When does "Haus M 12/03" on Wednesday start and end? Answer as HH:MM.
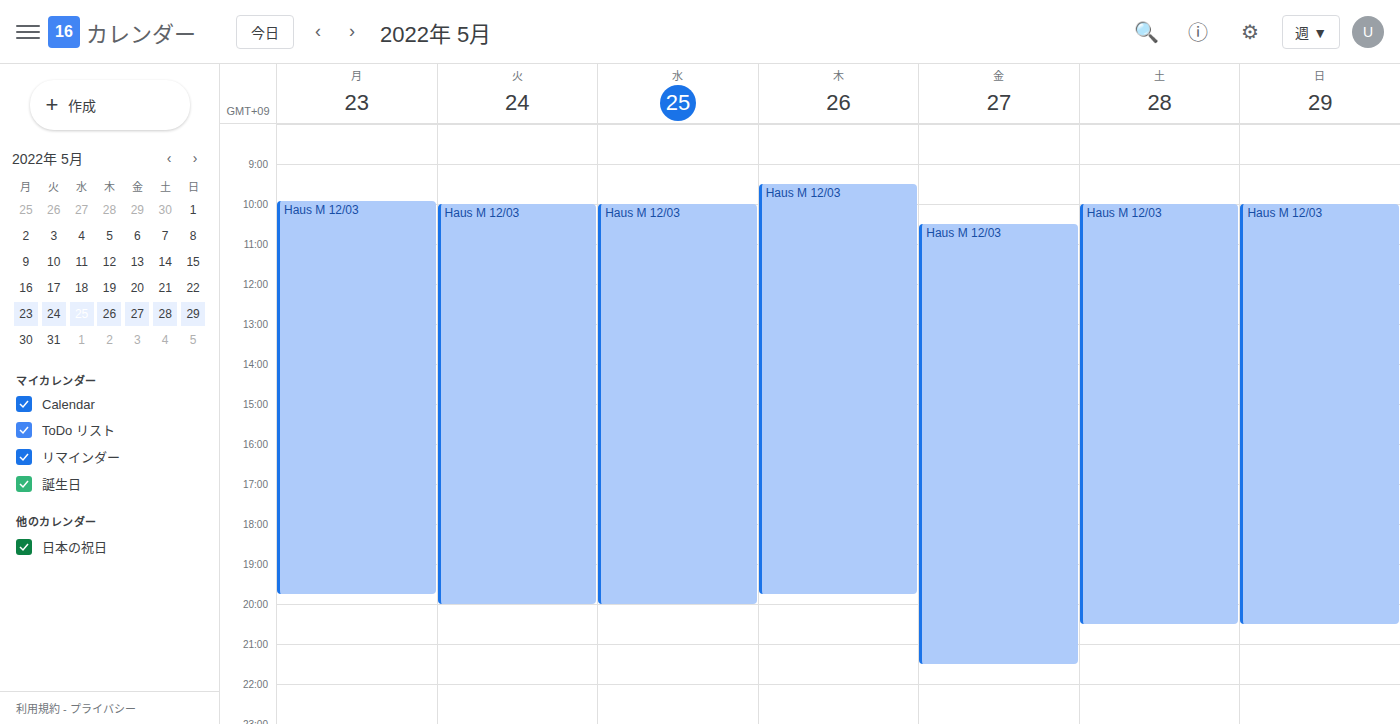
10:00 to 20:00